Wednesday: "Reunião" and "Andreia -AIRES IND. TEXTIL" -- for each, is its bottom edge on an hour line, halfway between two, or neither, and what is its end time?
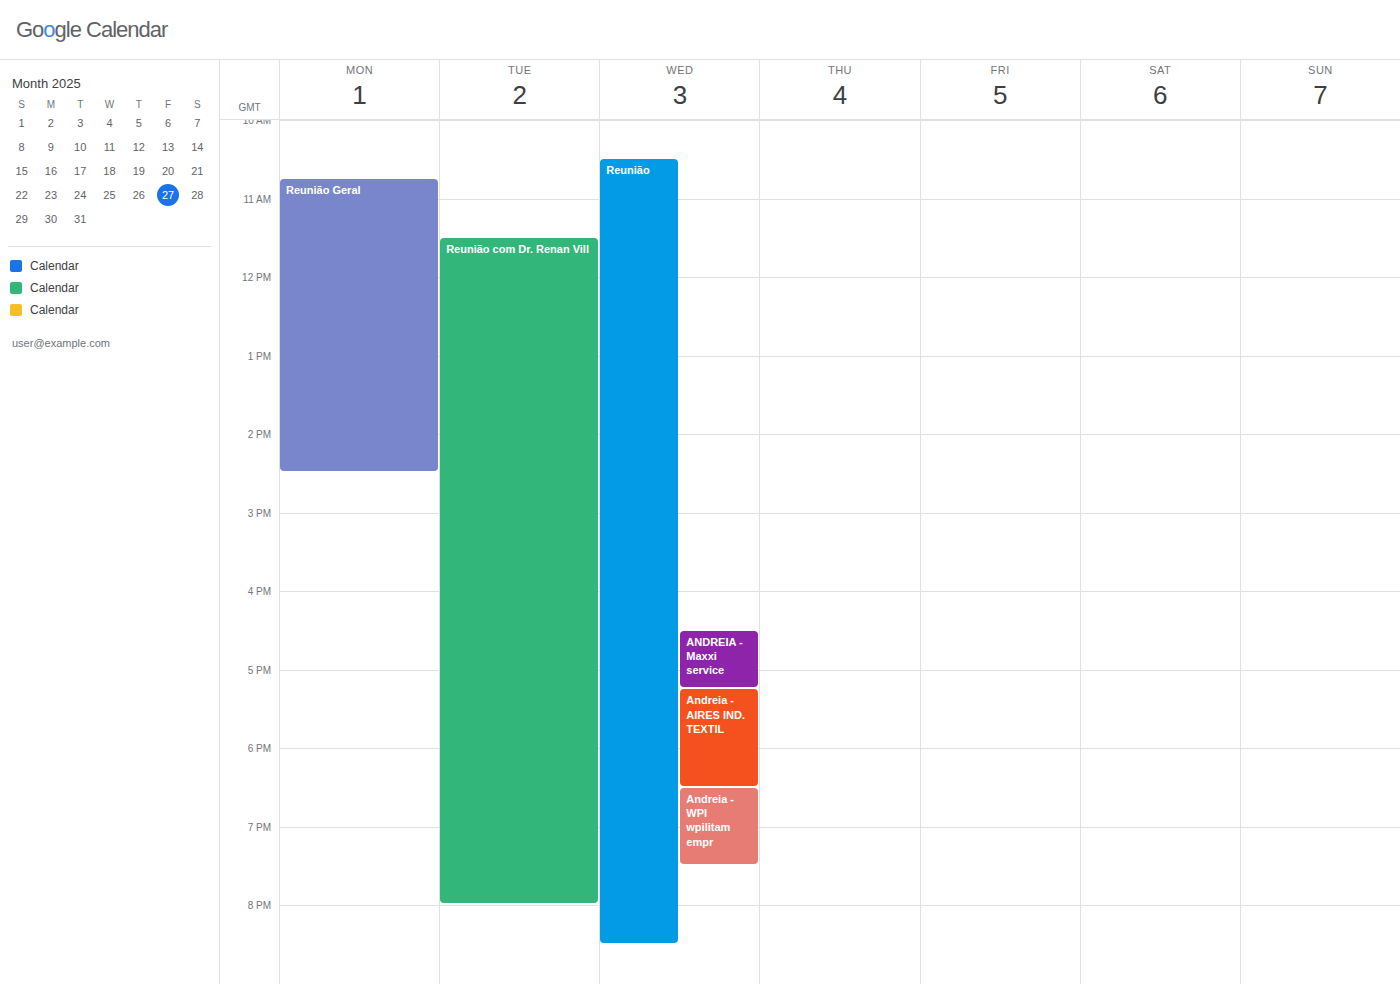
"Reunião": 8:30 PM, halfway between the 8 PM and 9 PM lines. "Andreia -AIRES IND. TEXTIL": 6:30 PM, halfway between the 6 PM and 7 PM lines.